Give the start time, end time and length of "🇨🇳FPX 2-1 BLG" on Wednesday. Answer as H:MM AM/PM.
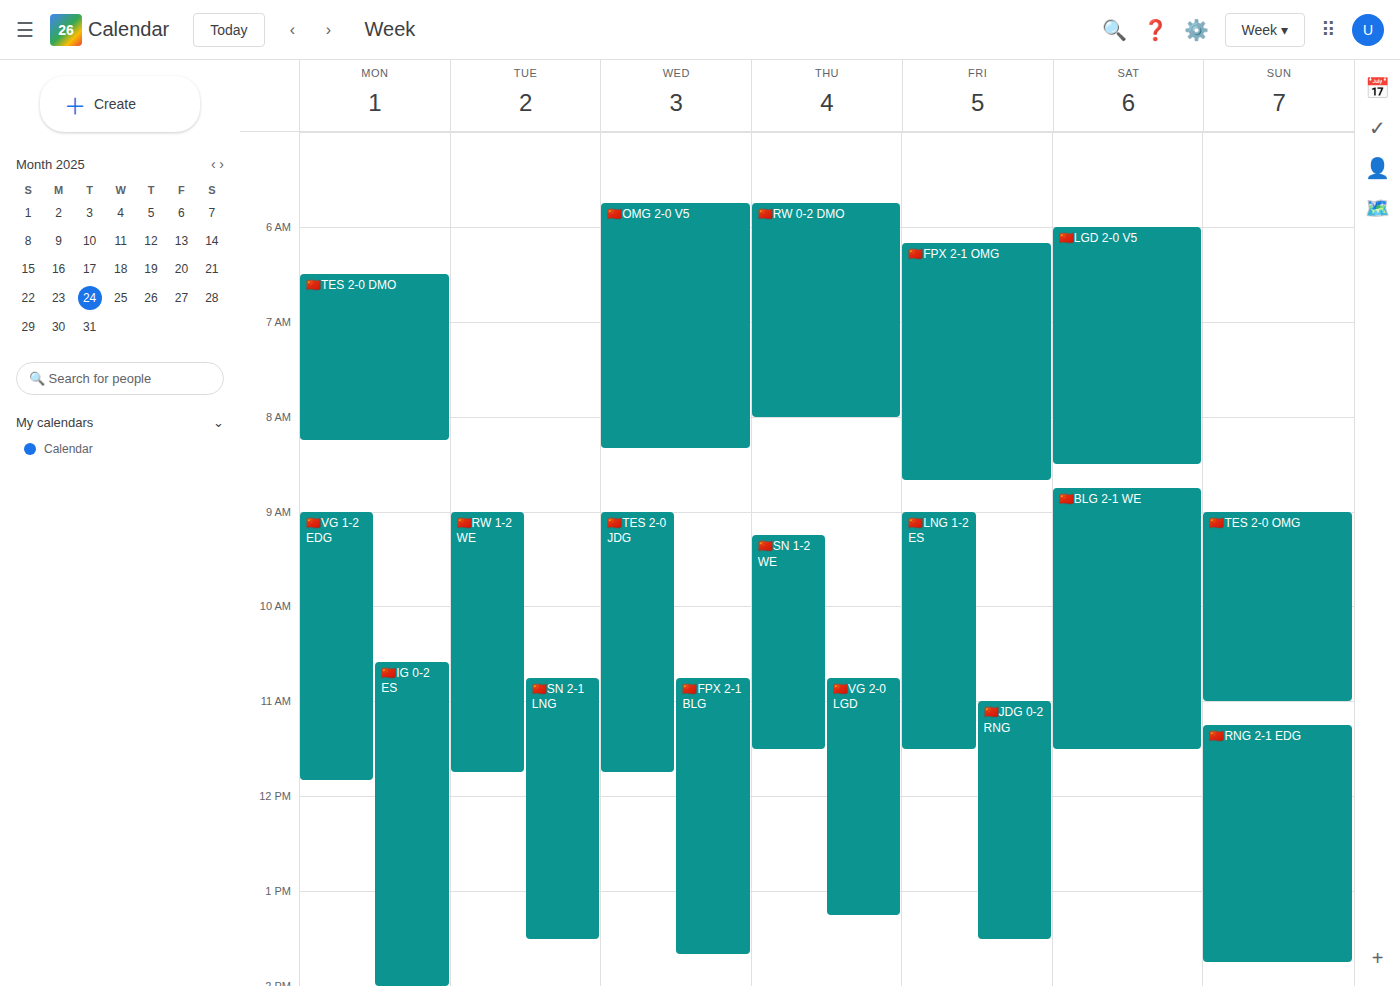
10:45 AM to 1:40 PM, 2 hours 55 minutes